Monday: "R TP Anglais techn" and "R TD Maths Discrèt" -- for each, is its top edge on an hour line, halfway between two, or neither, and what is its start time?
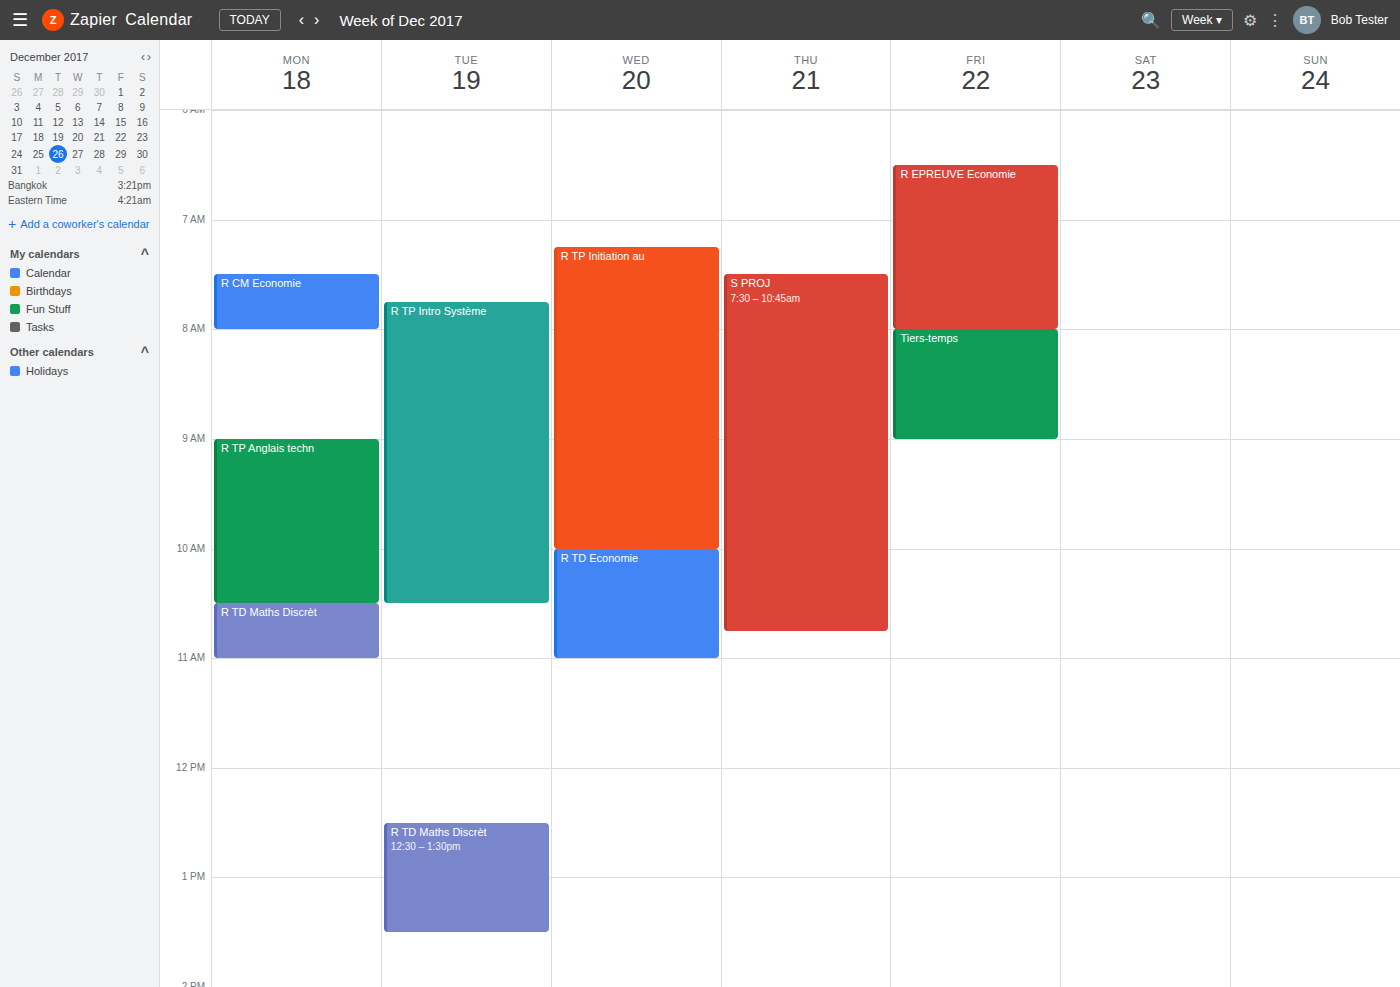
"R TP Anglais techn": 9:00 AM, exactly on the 9 AM line. "R TD Maths Discrèt": 10:30 AM, halfway between the 10 AM and 11 AM lines.